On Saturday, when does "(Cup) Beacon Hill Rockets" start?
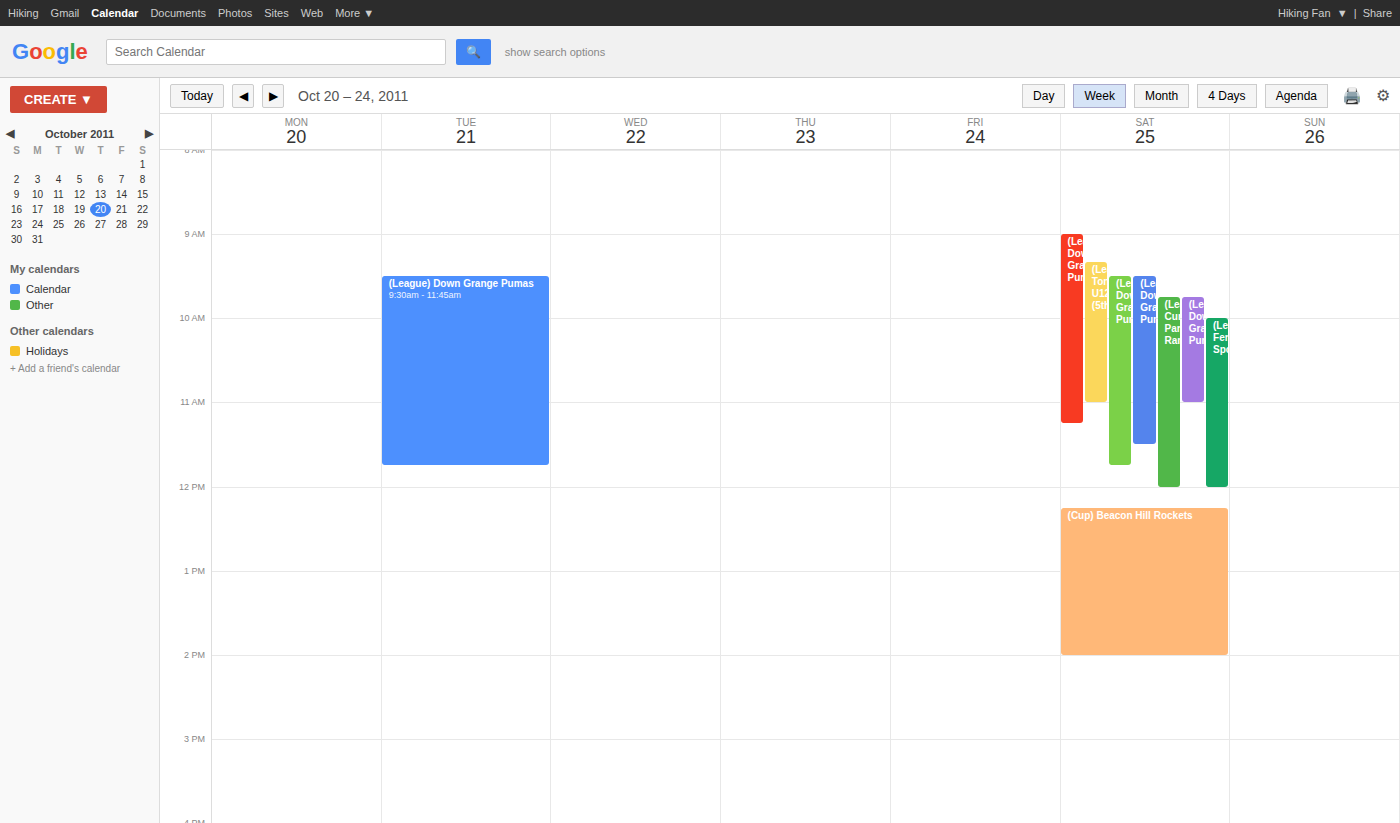
12:15 PM